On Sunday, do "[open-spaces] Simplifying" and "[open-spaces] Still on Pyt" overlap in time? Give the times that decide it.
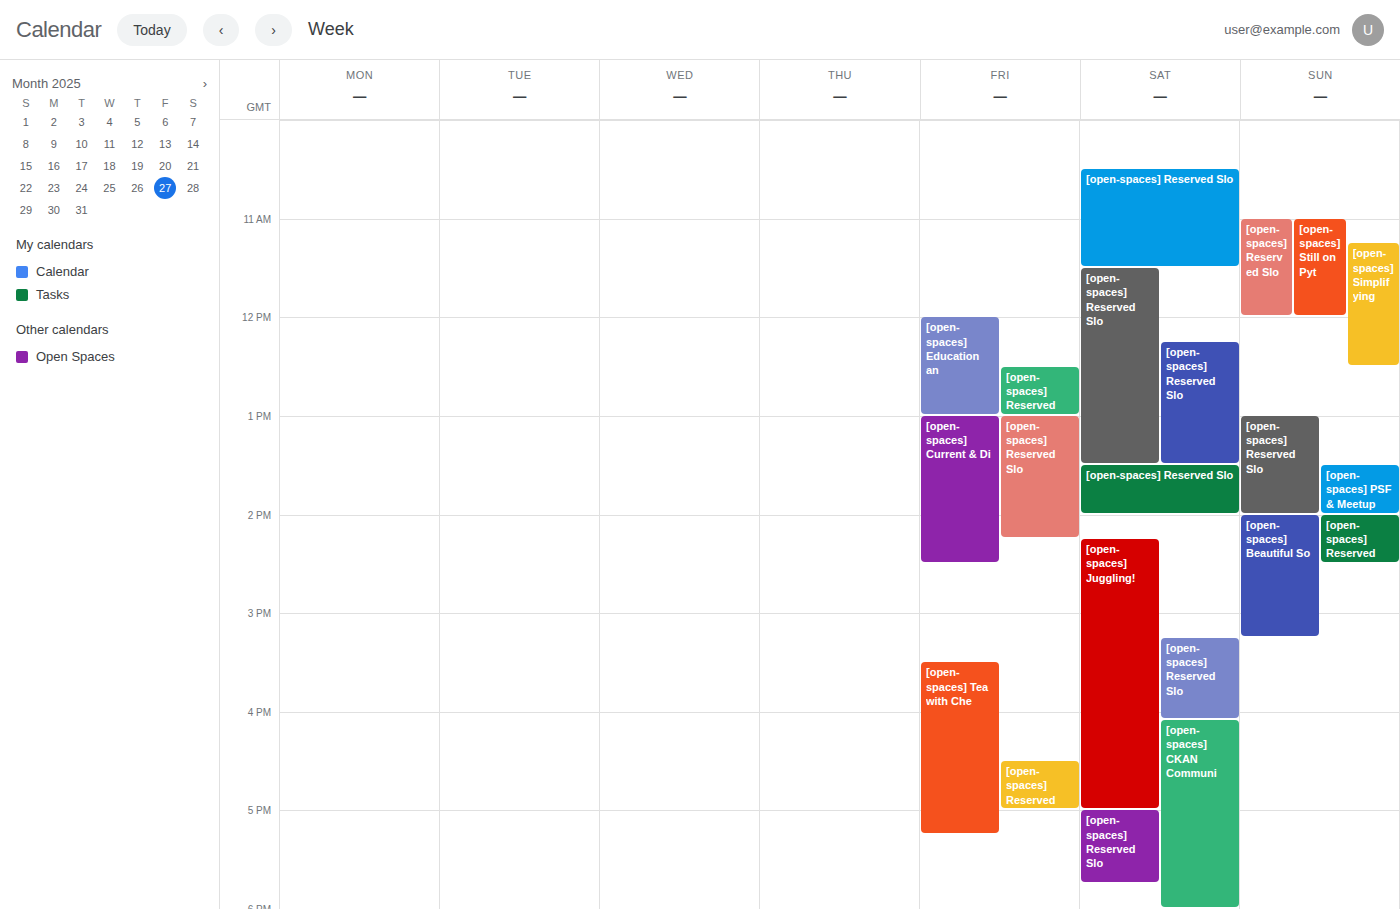
"[open-spaces] Simplifying" starts at 11:15 AM, before "[open-spaces] Still on Pyt" ends at 12:00 PM -- they overlap.